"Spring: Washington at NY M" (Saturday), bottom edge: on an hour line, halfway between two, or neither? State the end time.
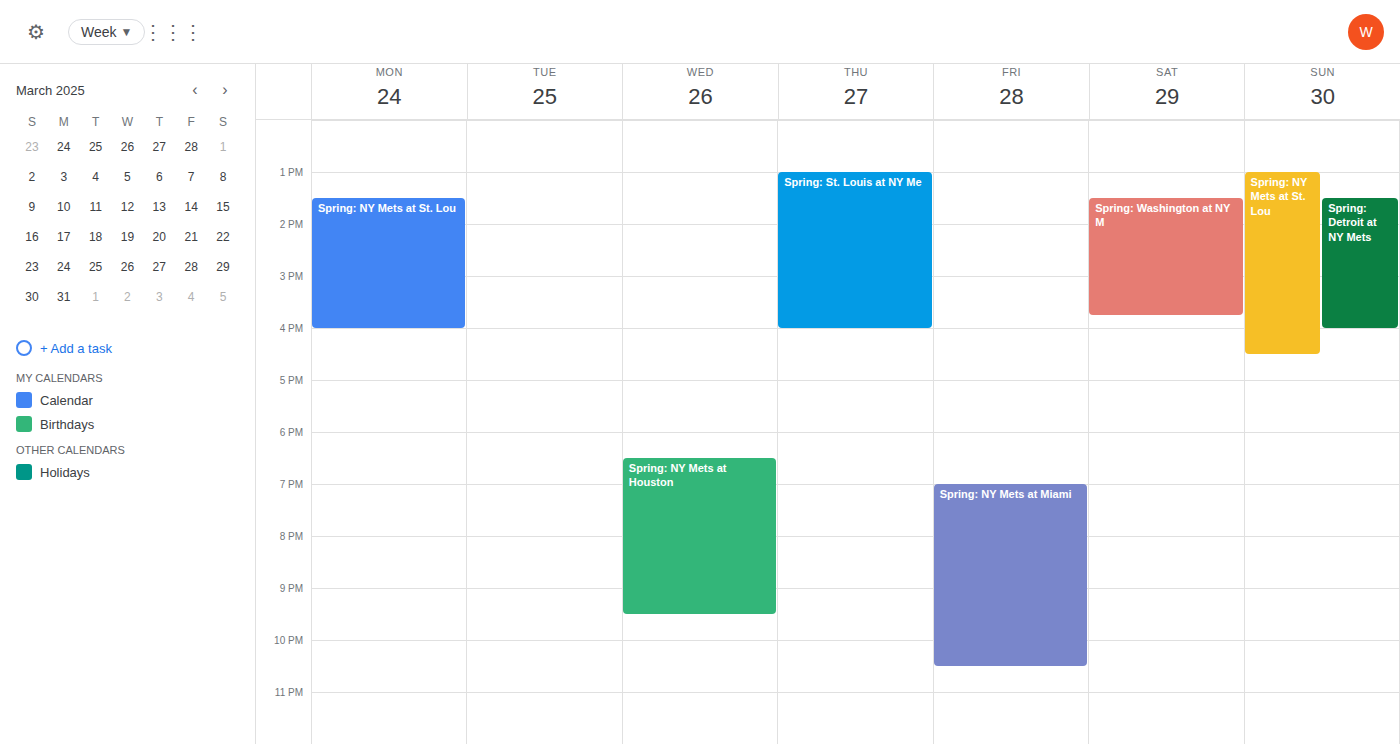
3:45 PM -- neither: three quarters of the way from the 3 PM line to the 4 PM line.